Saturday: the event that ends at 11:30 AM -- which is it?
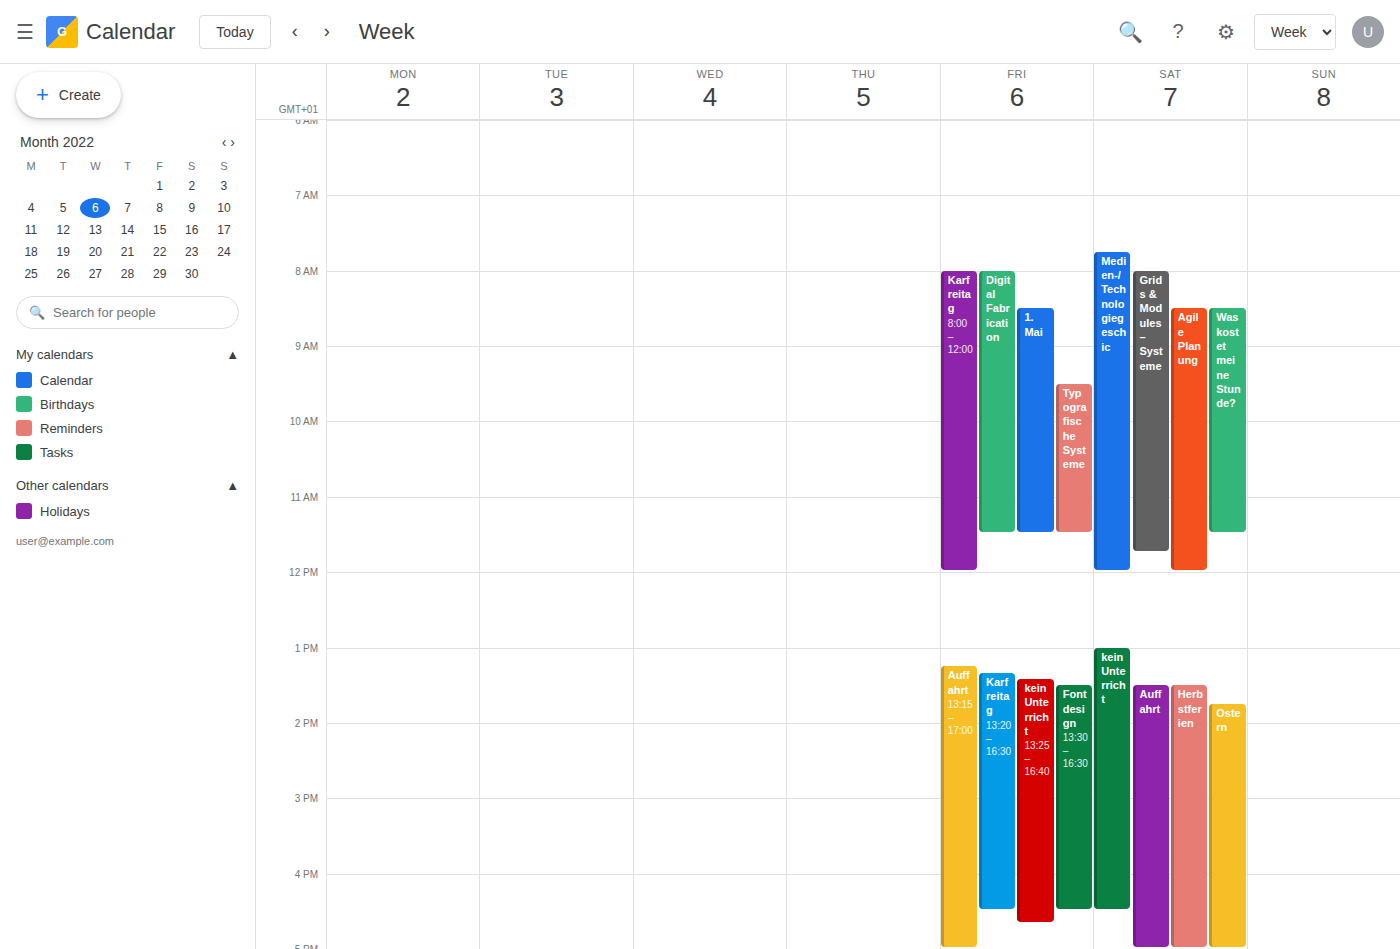
"Was kostet meine Stunde?"